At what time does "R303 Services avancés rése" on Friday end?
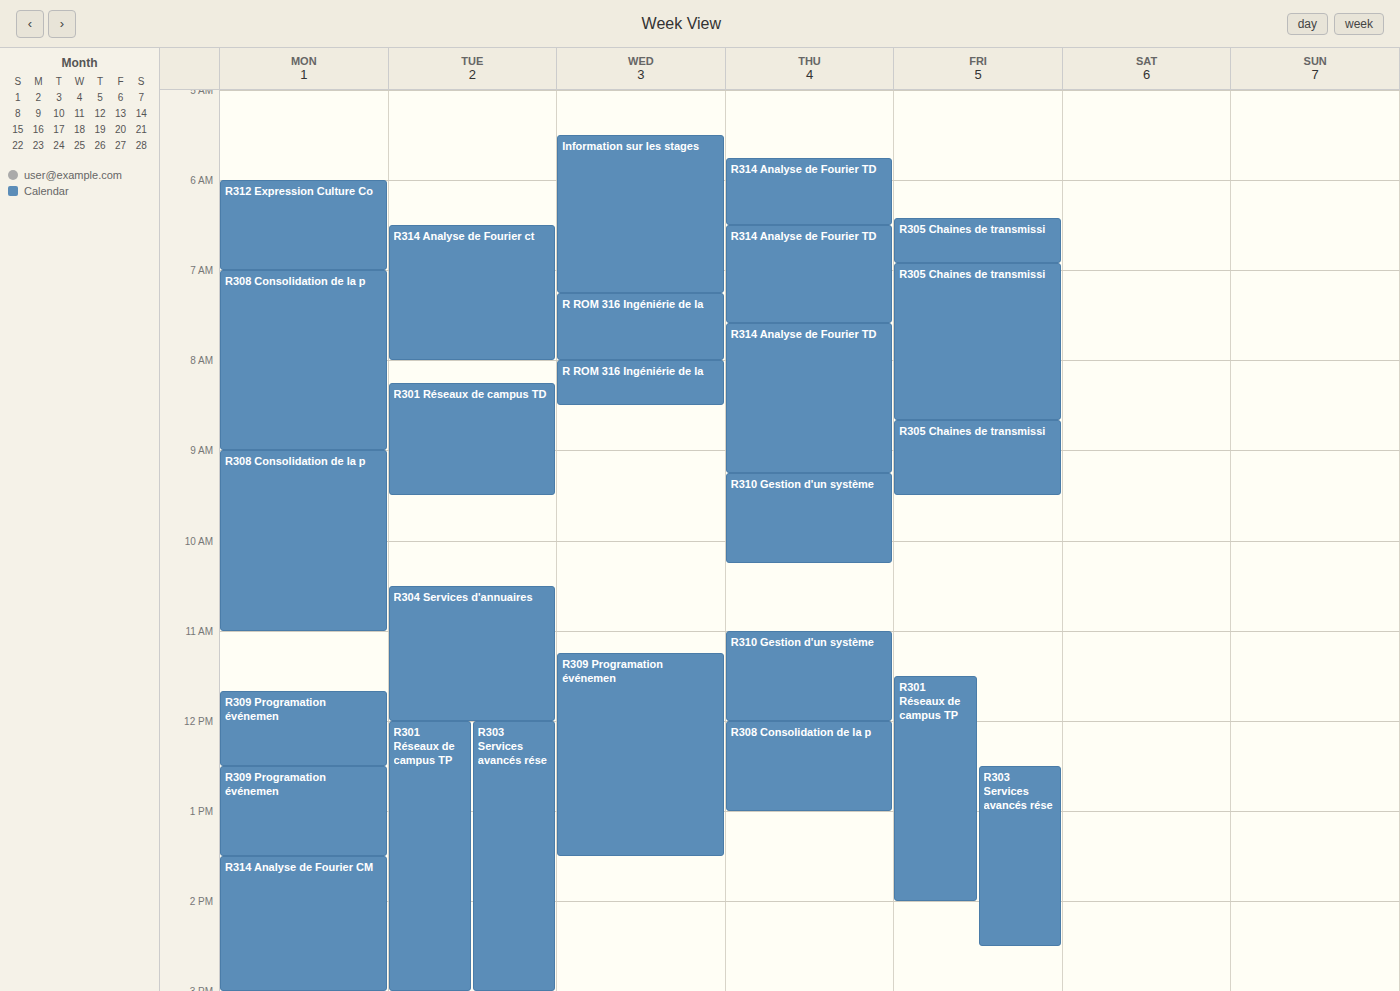
2:30 PM